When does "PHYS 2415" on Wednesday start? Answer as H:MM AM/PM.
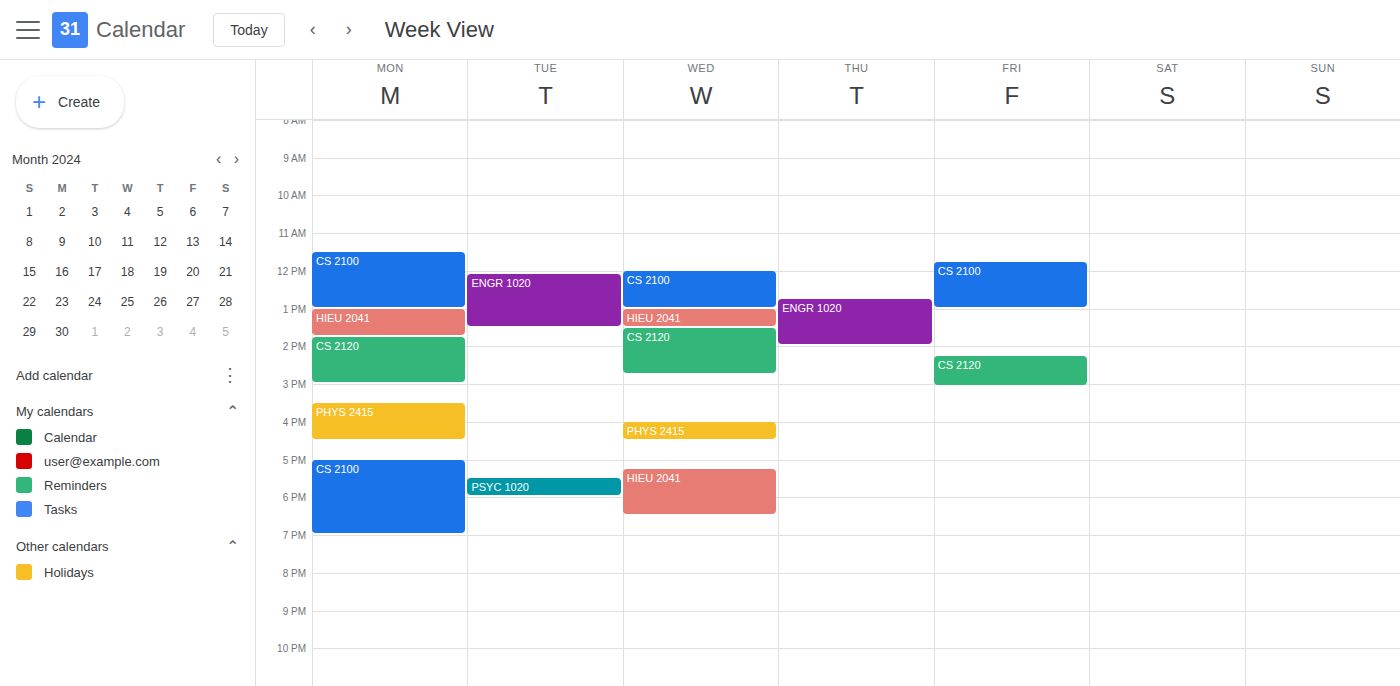
4:00 PM